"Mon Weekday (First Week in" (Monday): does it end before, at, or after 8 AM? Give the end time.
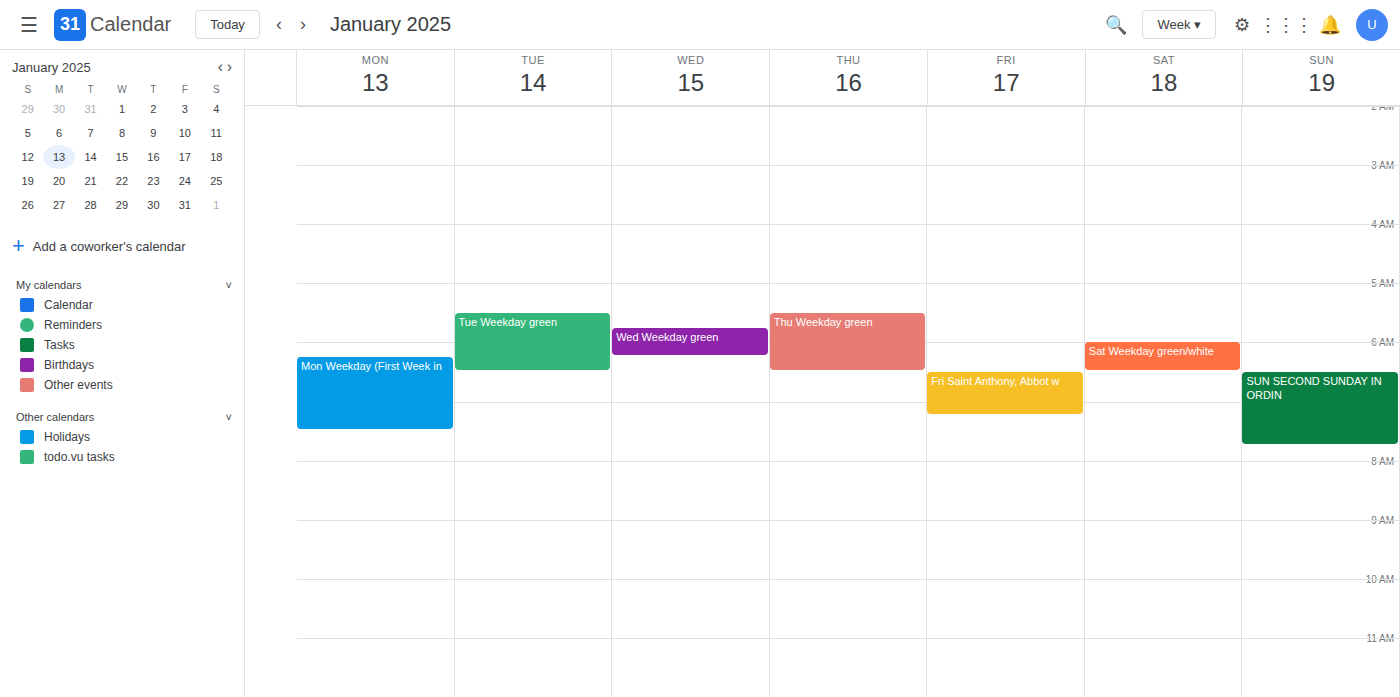
7:30 AM -- before 8 AM, 30 minutes above the 8 AM line.